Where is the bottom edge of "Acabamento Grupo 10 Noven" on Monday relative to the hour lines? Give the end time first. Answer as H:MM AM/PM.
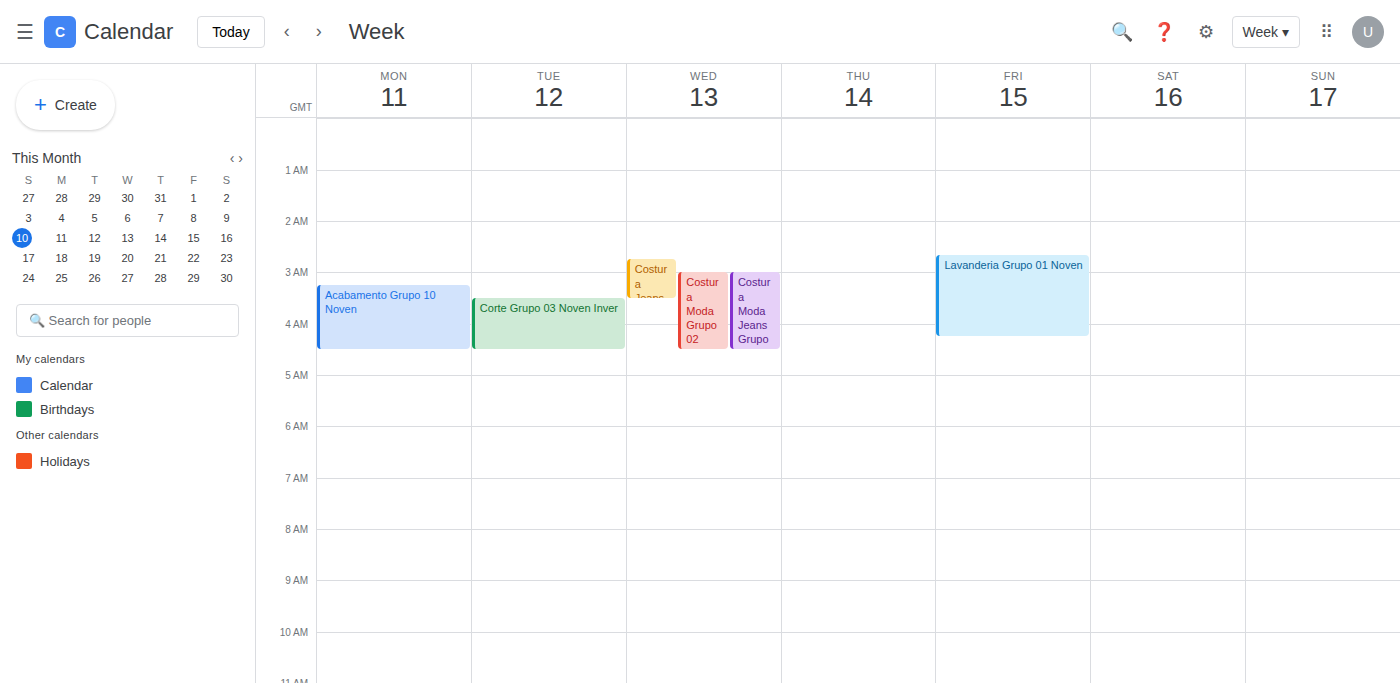
4:30 AM -- halfway between the 4 AM and 5 AM lines.